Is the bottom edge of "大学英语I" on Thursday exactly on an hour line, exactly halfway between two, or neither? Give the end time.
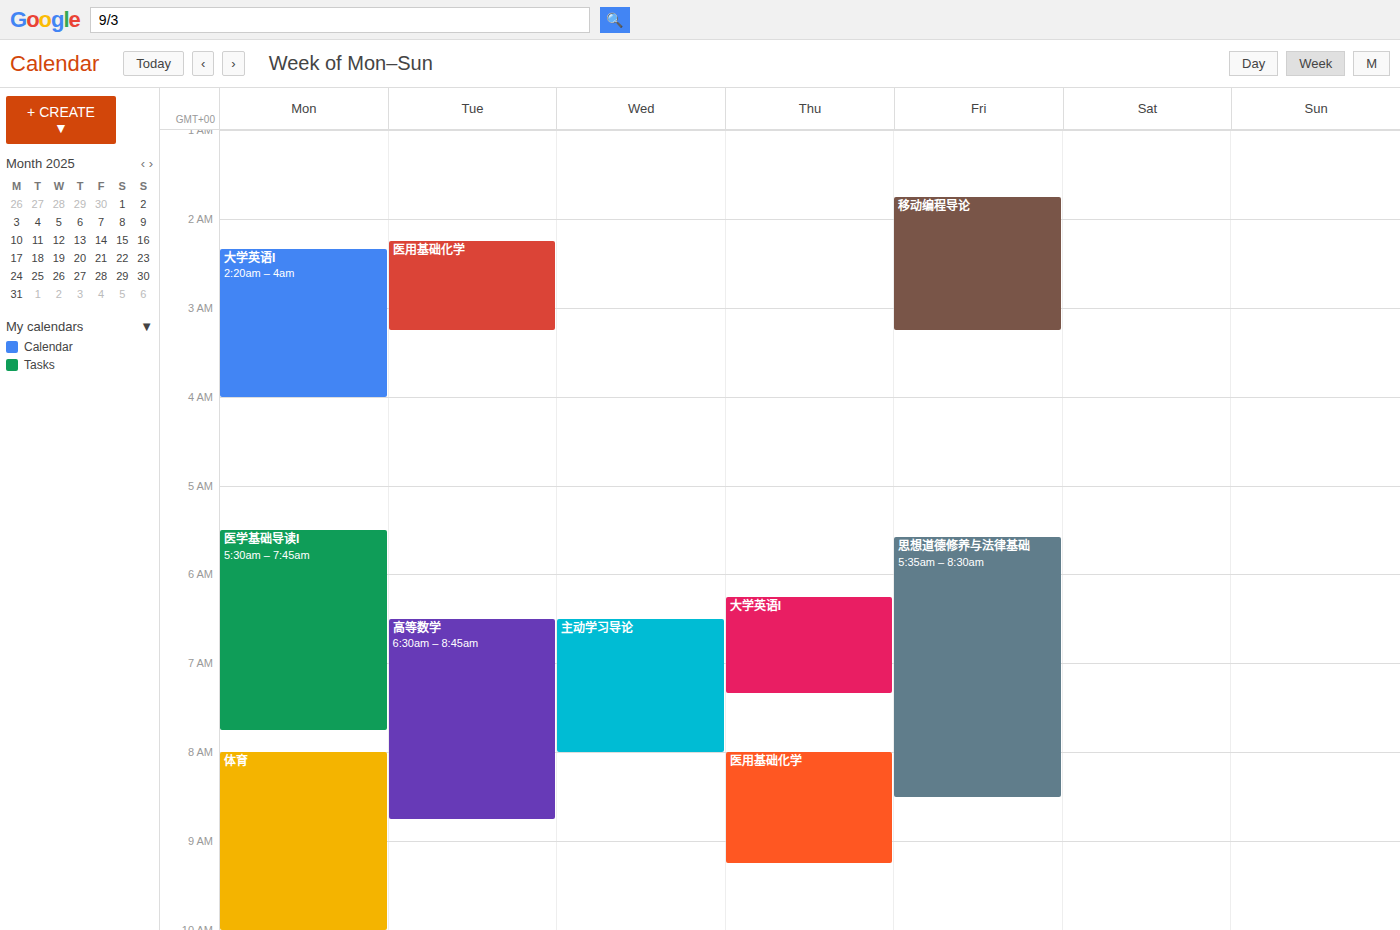
7:20 AM -- neither: 20 minutes below the 7 AM line and 40 minutes above the 8 AM line.